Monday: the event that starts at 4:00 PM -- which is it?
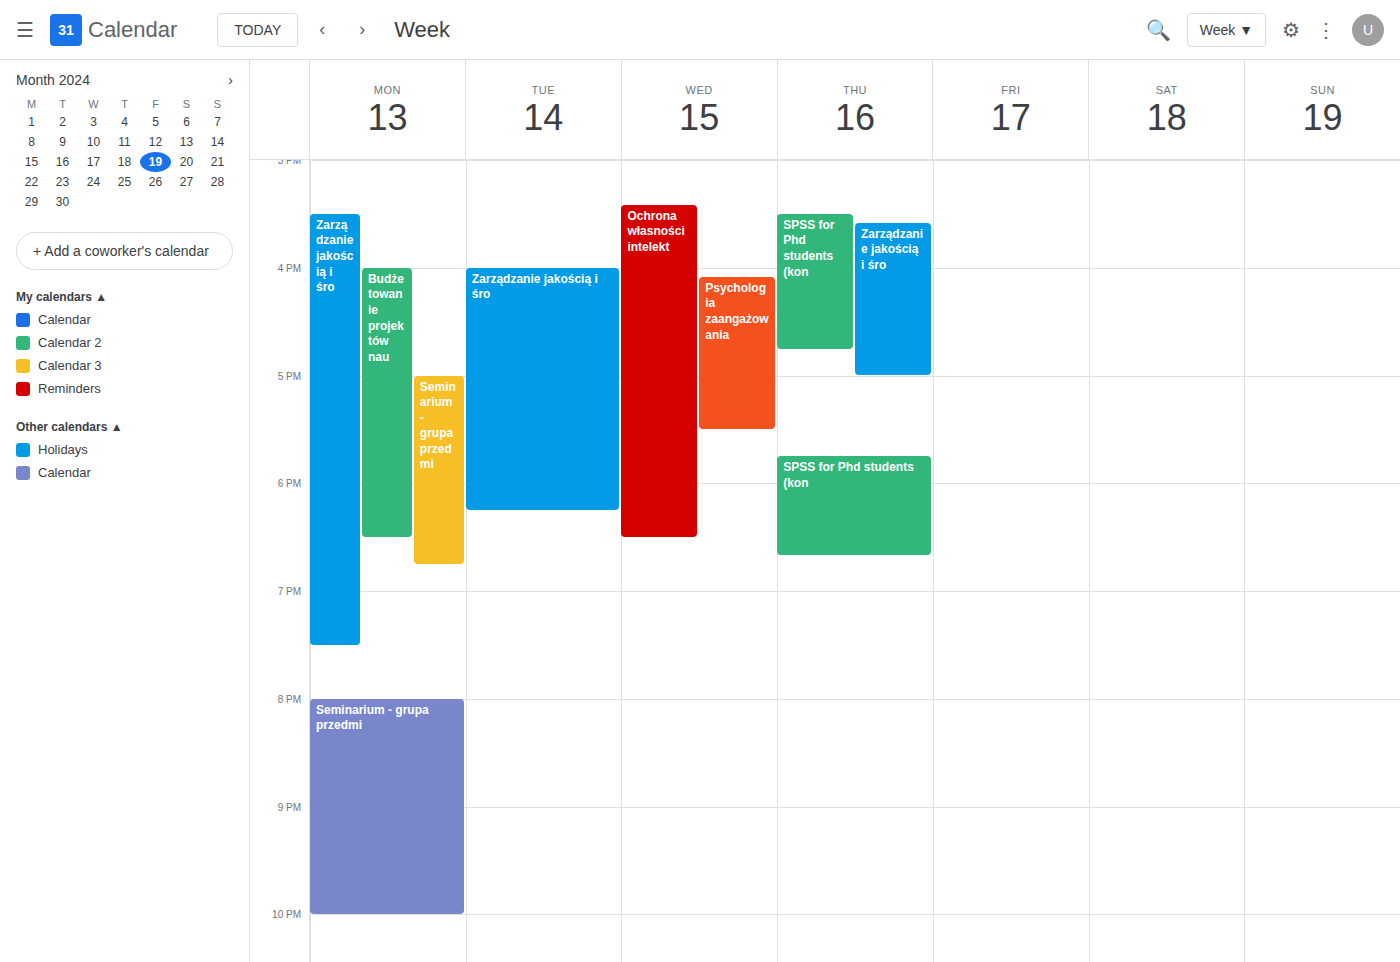
"Budżetowanie projektów nau"